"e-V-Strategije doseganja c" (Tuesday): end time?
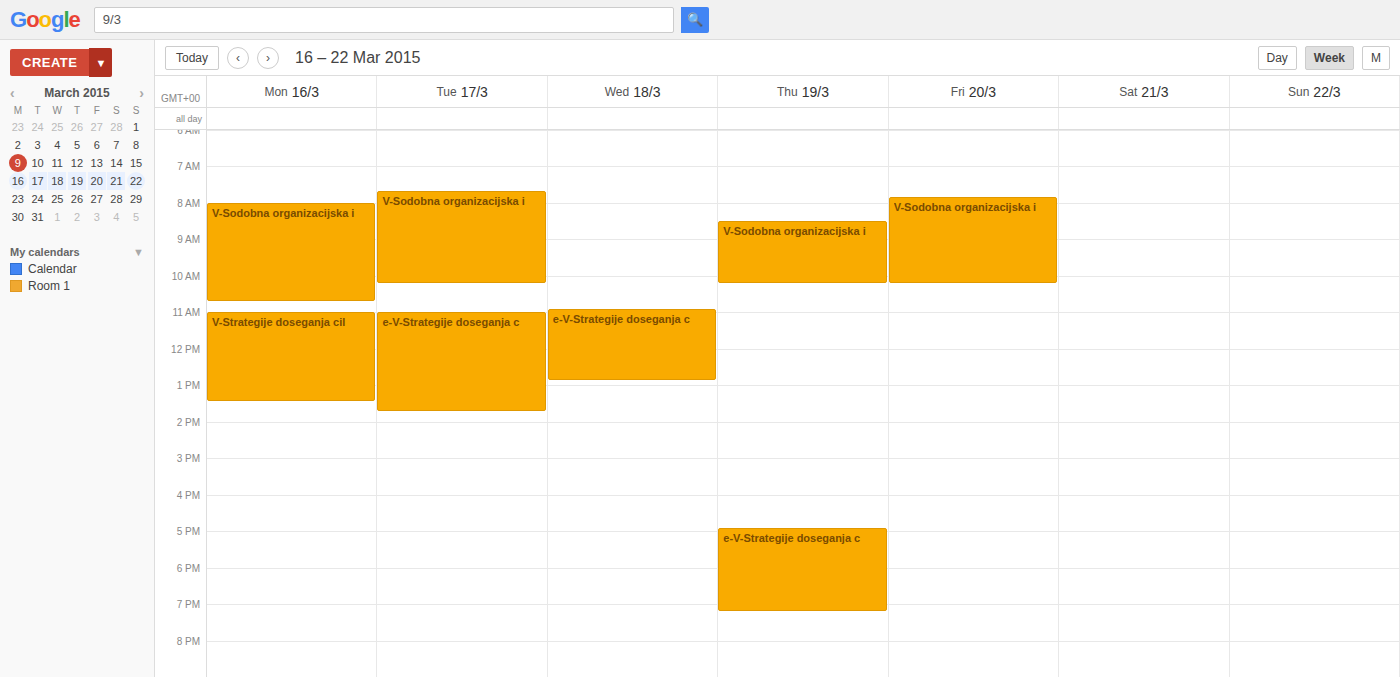
1:45 PM